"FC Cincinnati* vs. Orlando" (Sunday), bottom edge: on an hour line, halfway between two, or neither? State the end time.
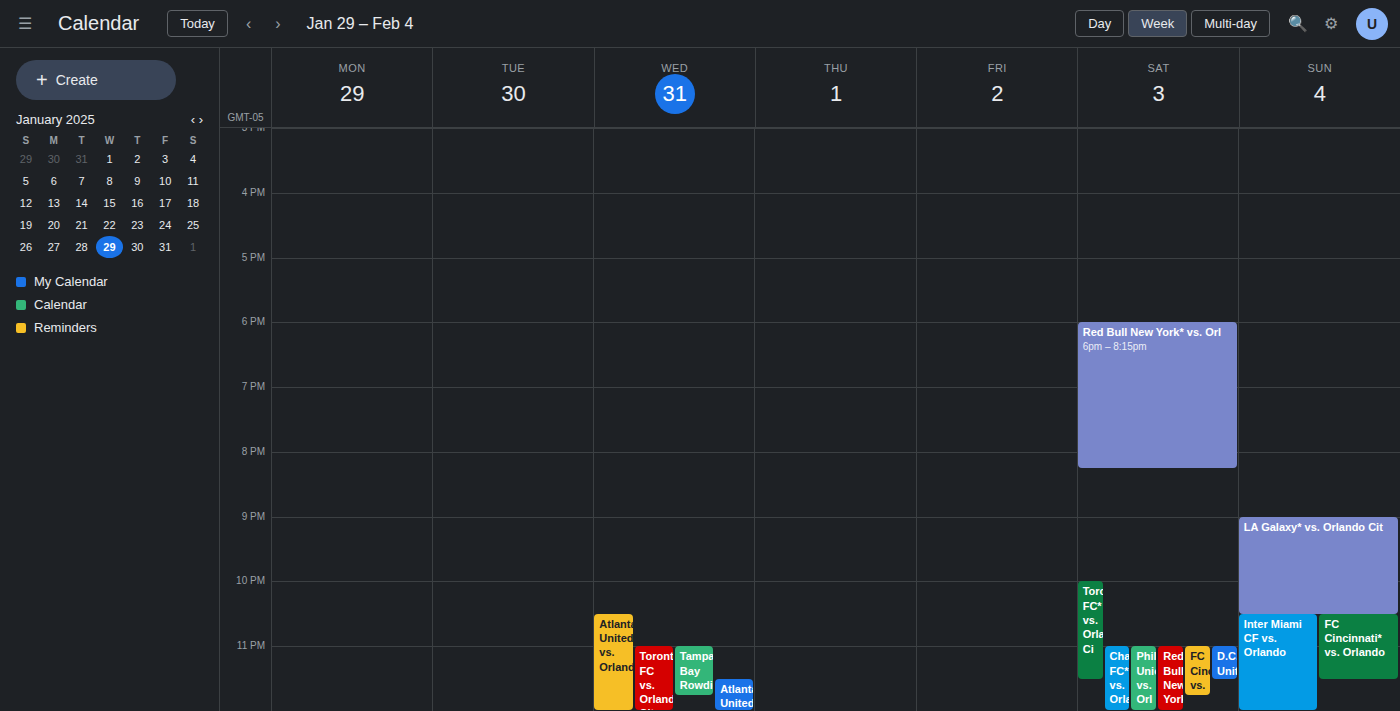
11:30 PM -- halfway between the 11 PM and 12 AM lines.